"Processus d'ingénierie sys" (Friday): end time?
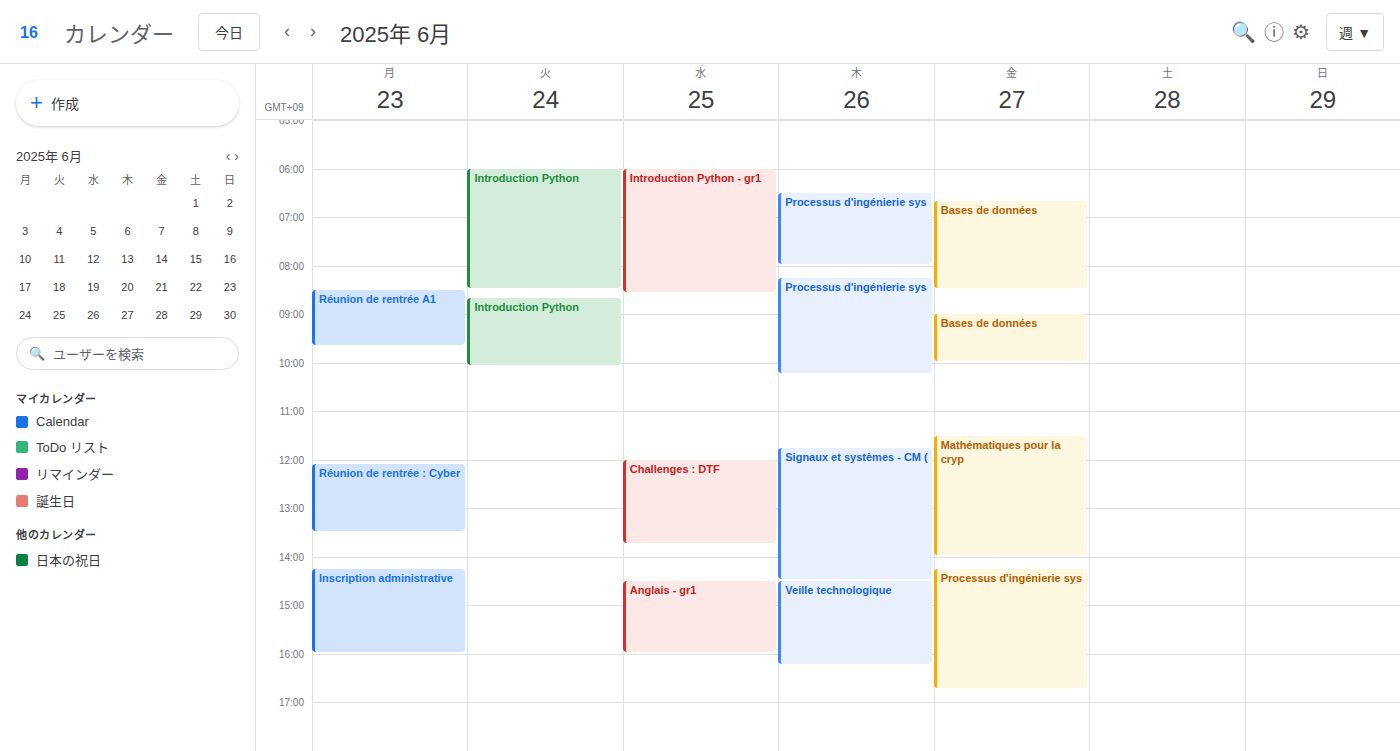
4:45 PM